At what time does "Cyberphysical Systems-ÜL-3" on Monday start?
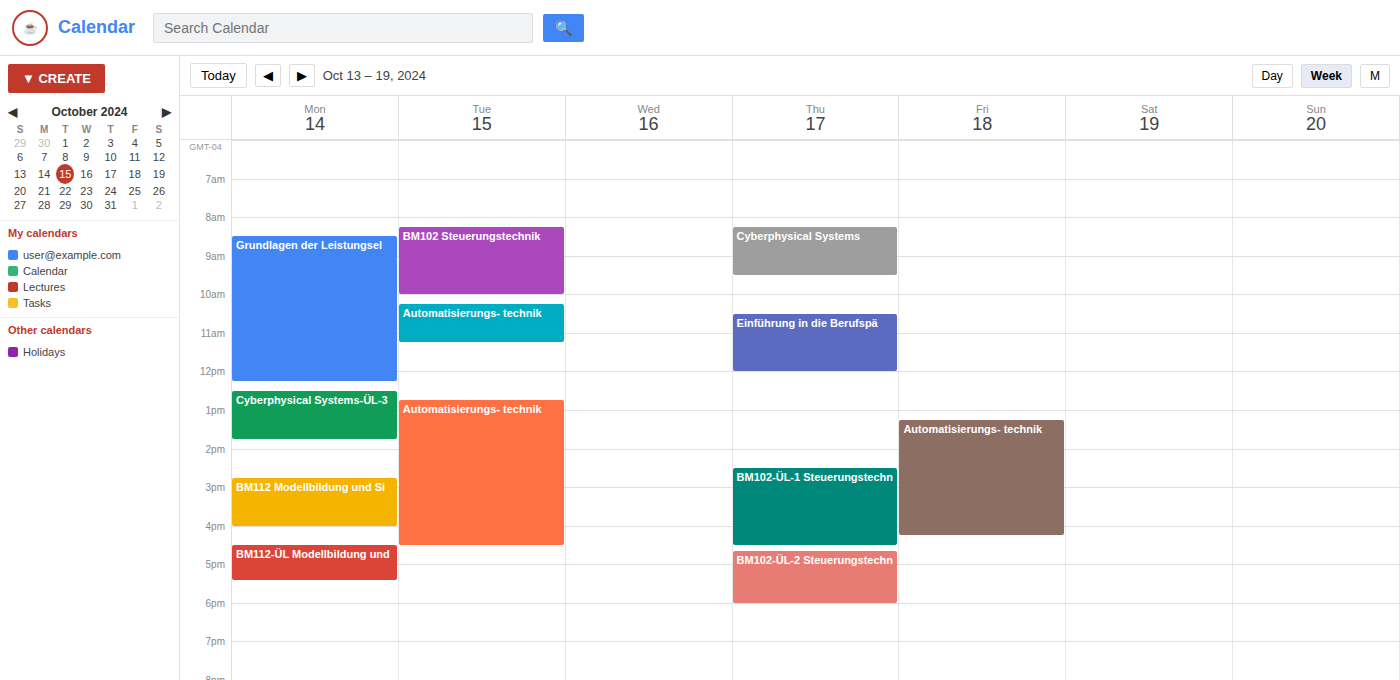
12:30 PM